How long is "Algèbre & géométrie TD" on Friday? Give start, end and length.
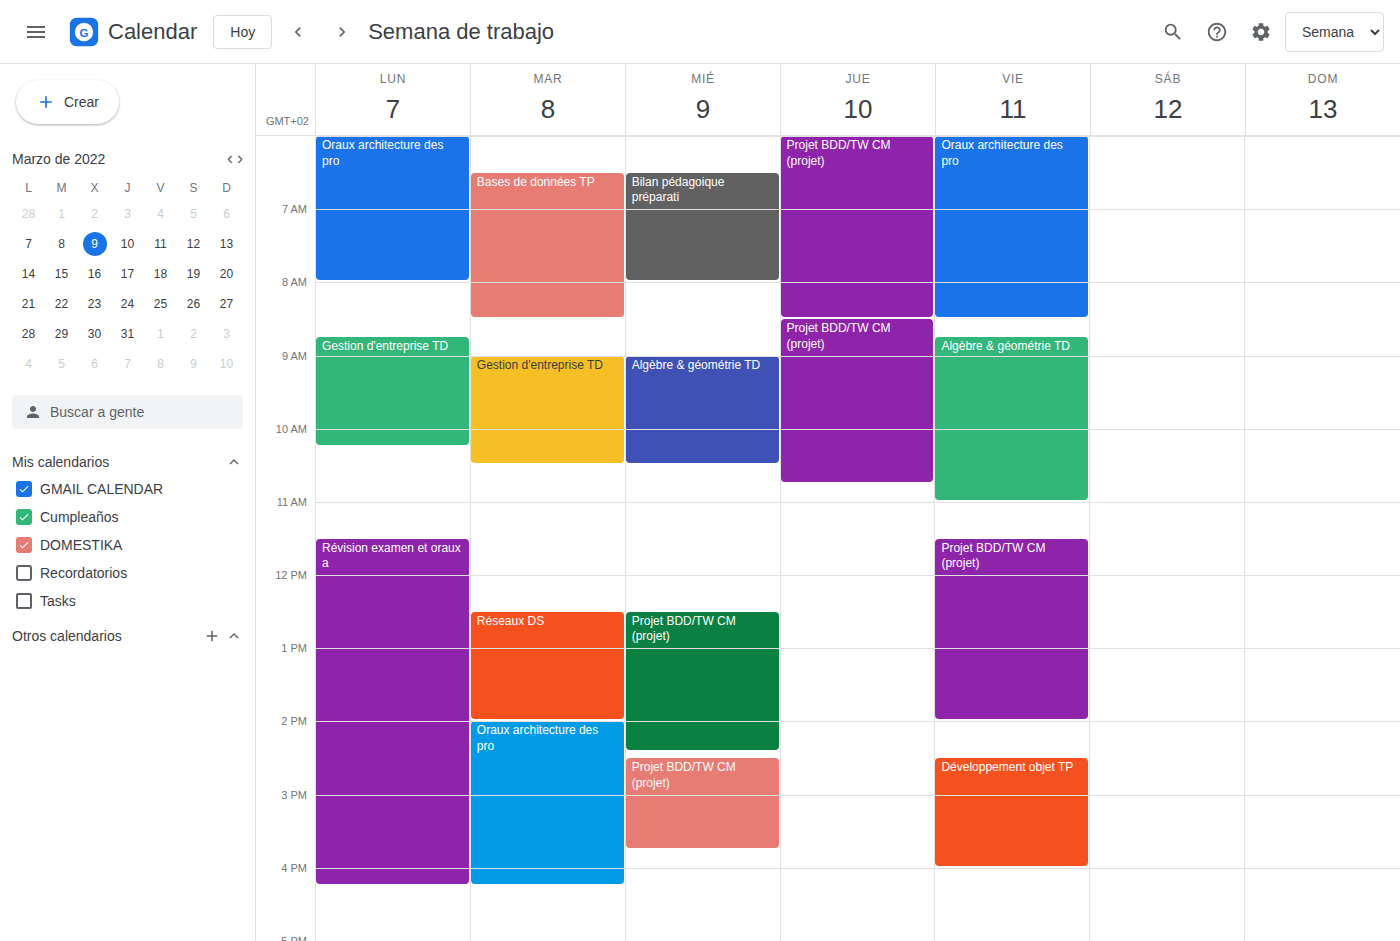
8:45 AM to 11:00 AM, 2 hours 15 minutes